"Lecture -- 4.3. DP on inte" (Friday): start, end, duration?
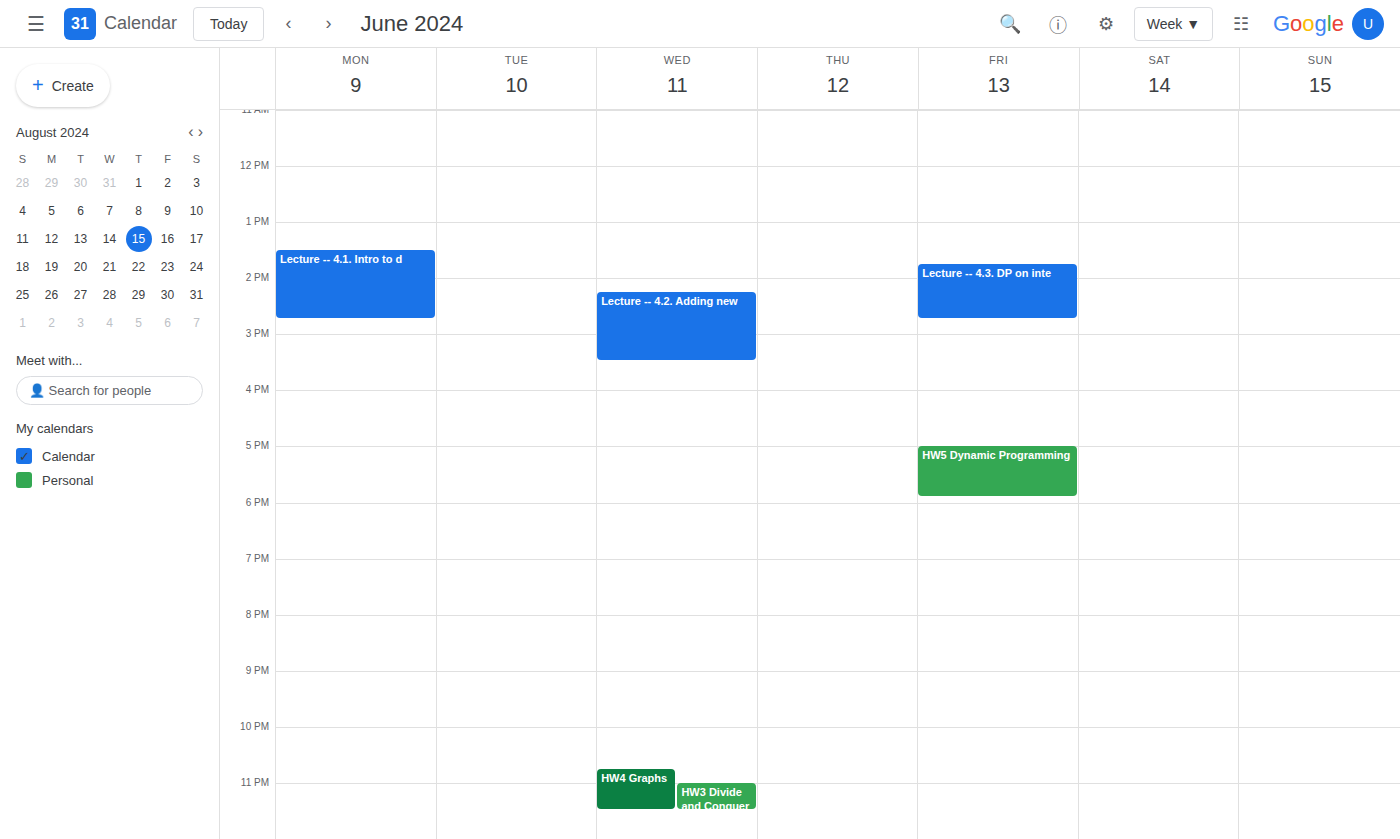
1:45 PM to 2:45 PM, 1 hour